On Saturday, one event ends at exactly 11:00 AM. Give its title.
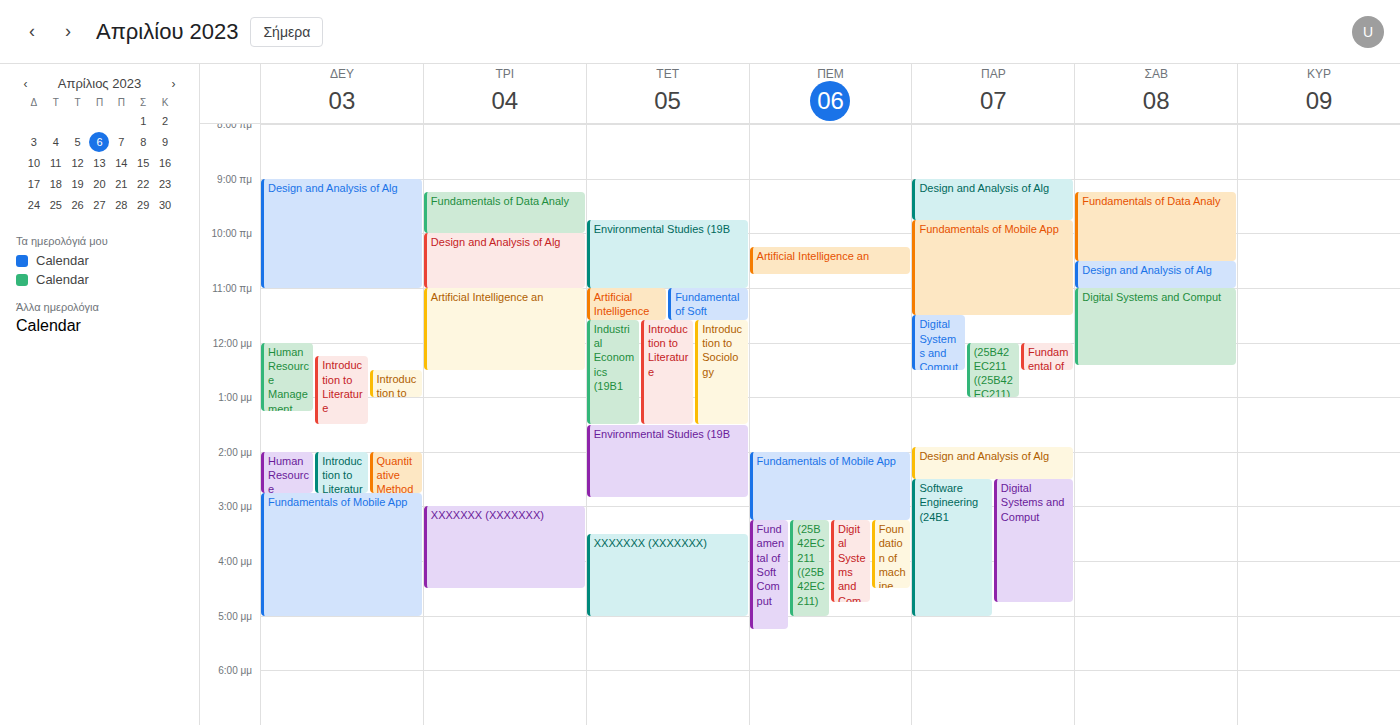
"Design and Analysis of Alg"